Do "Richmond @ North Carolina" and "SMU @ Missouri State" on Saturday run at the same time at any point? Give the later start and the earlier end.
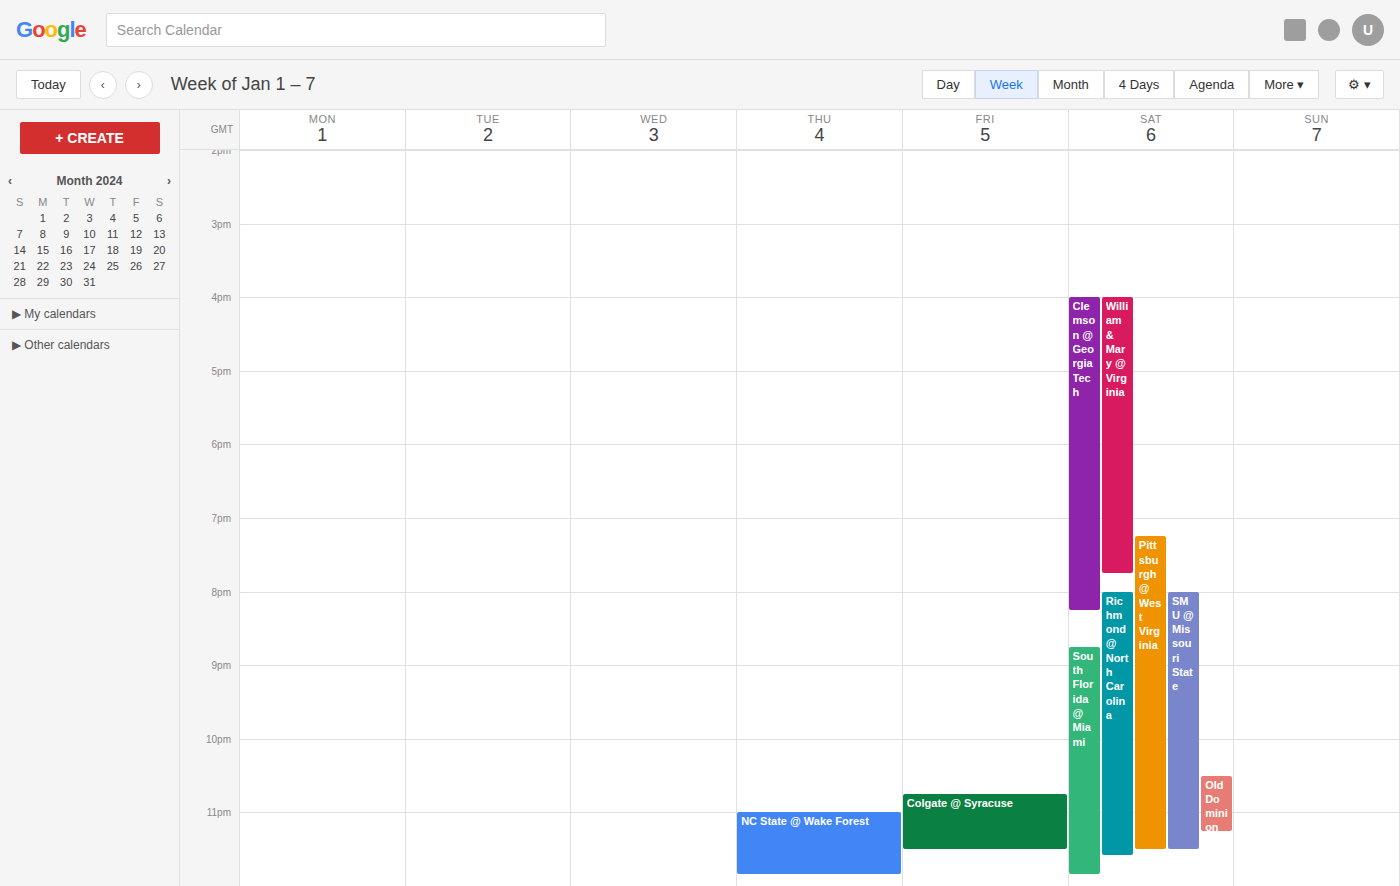
"Richmond @ North Carolina" starts at 8:00 PM, before "SMU @ Missouri State" ends at 11:30 PM -- they overlap.